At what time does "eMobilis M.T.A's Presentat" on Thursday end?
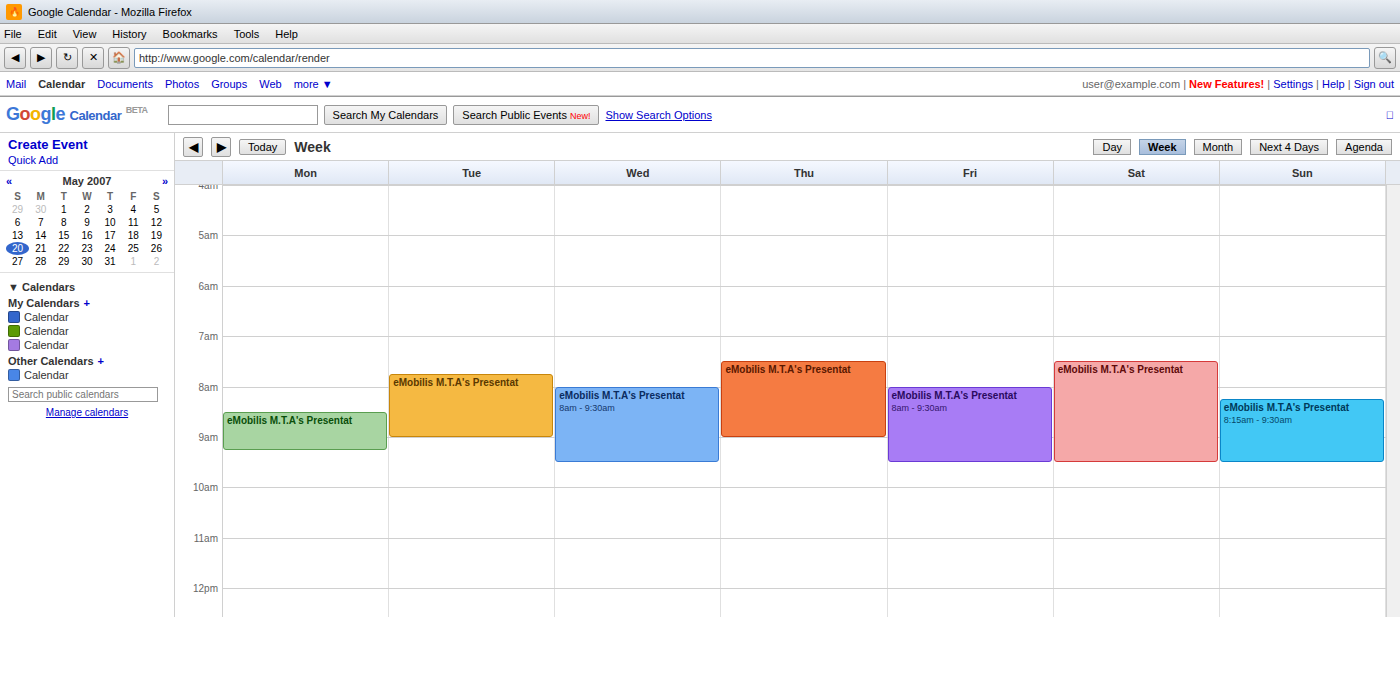
9:00 AM